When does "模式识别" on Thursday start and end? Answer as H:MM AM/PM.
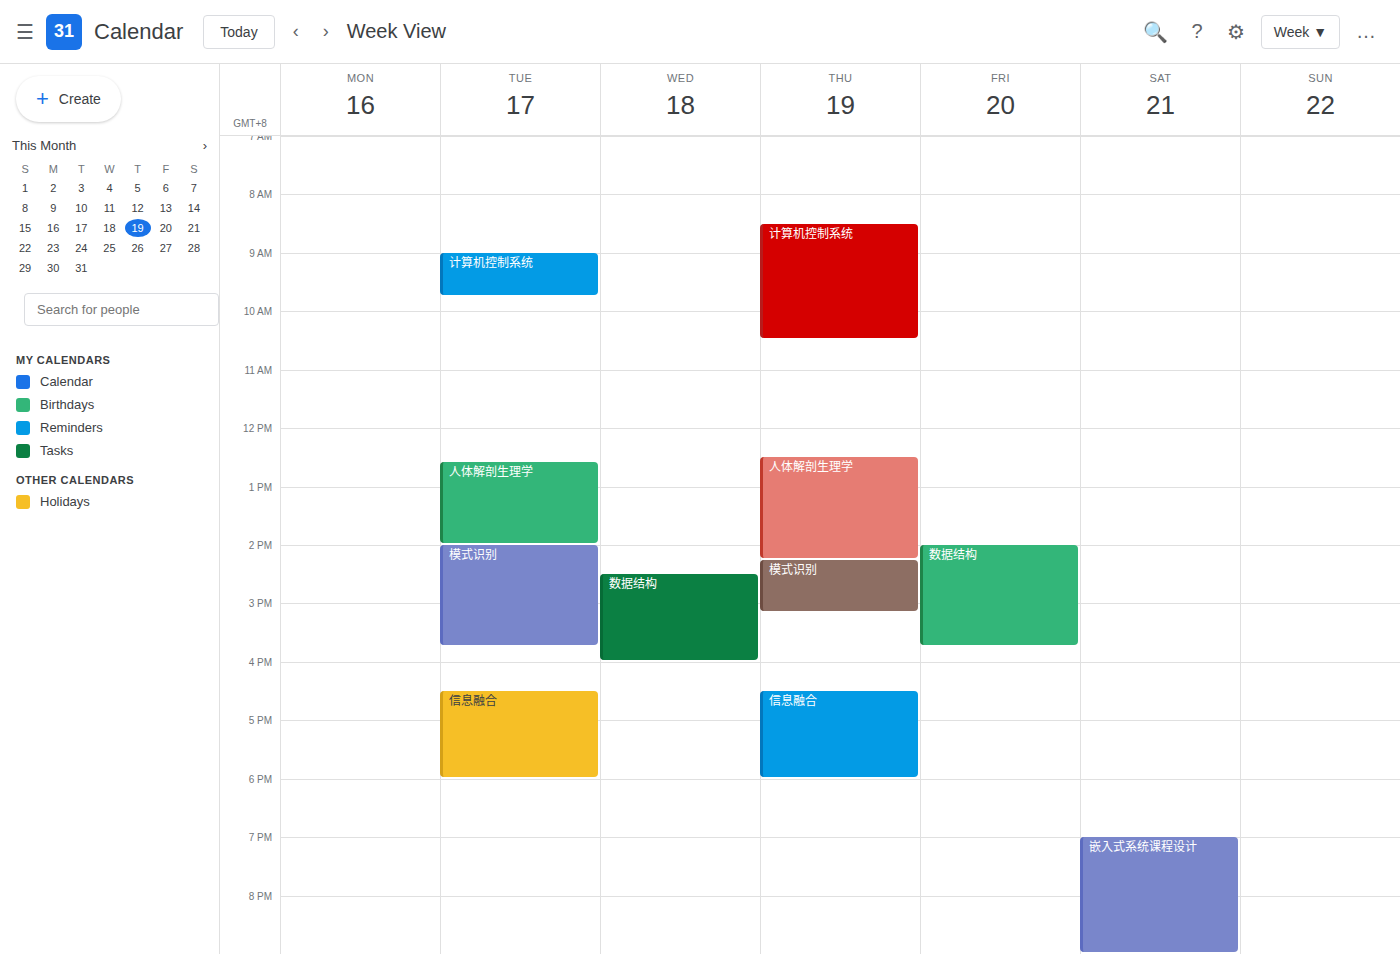
2:15 PM to 3:10 PM